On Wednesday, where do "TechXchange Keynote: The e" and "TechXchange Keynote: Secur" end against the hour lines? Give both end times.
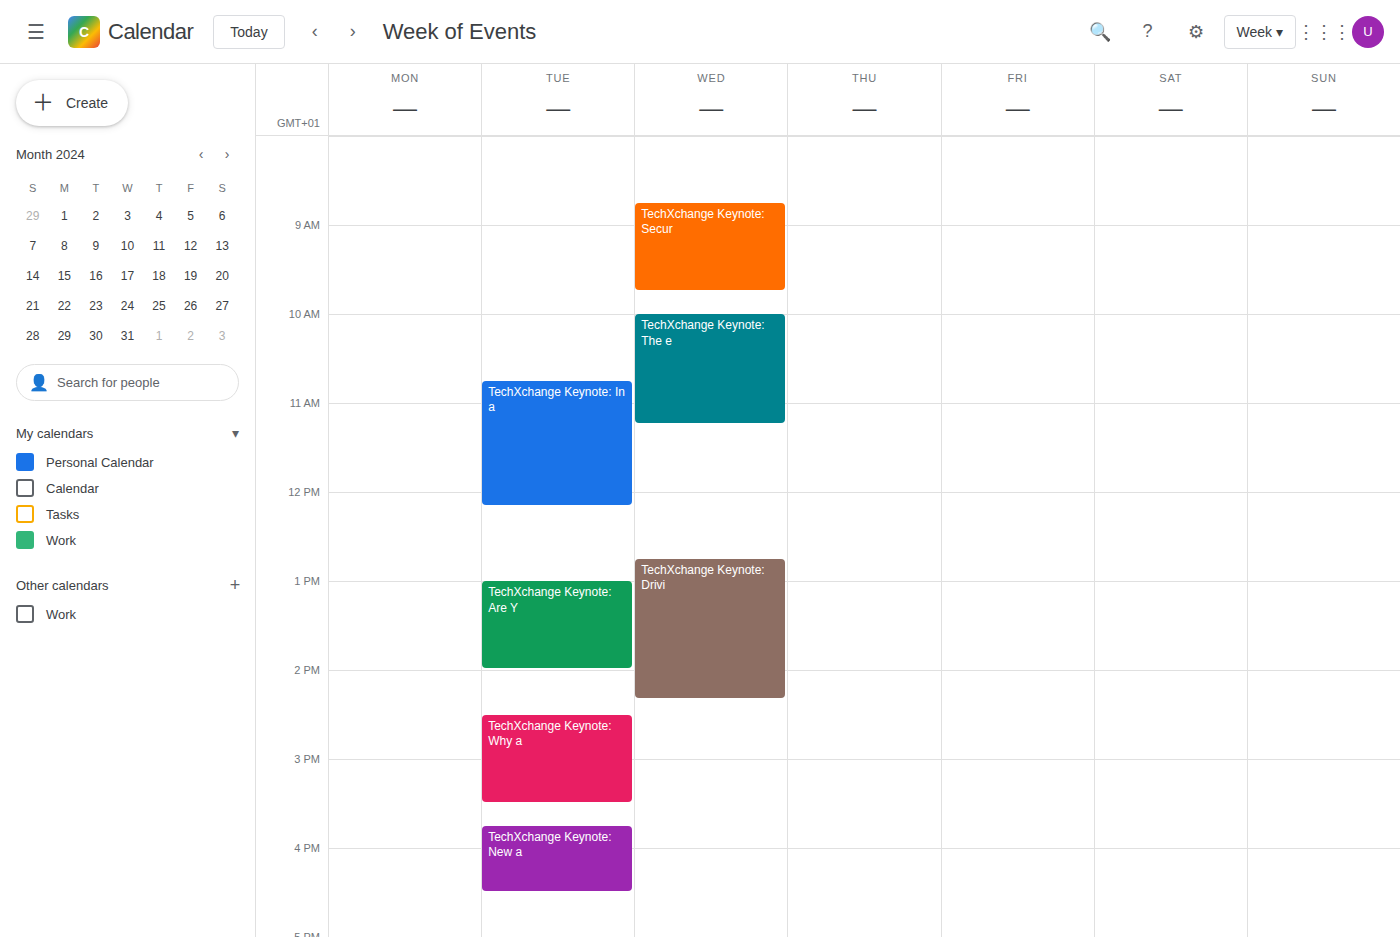
"TechXchange Keynote: The e": 11:15 AM, neither: a quarter of the way from the 11 AM line to the 12 PM line. "TechXchange Keynote: Secur": 9:45 AM, neither: three quarters of the way from the 9 AM line to the 10 AM line.